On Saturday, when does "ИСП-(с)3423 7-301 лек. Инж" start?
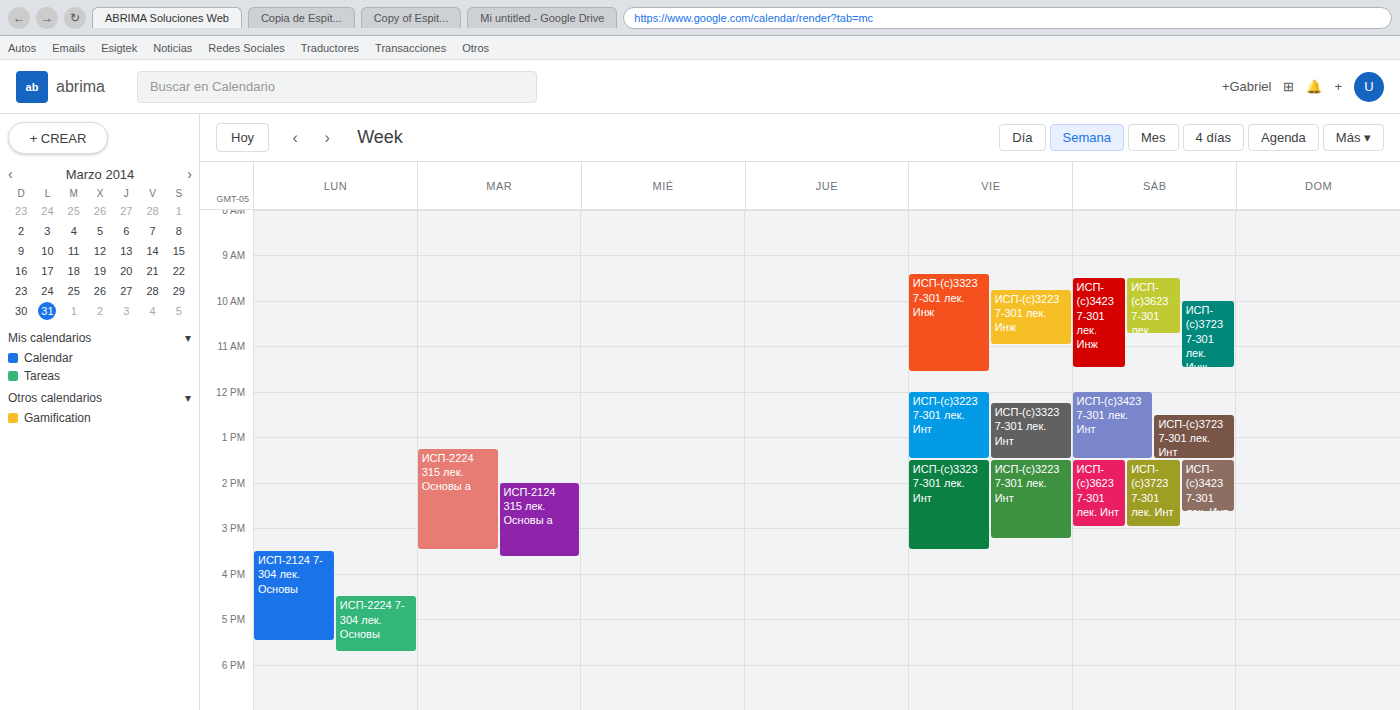
9:30 AM